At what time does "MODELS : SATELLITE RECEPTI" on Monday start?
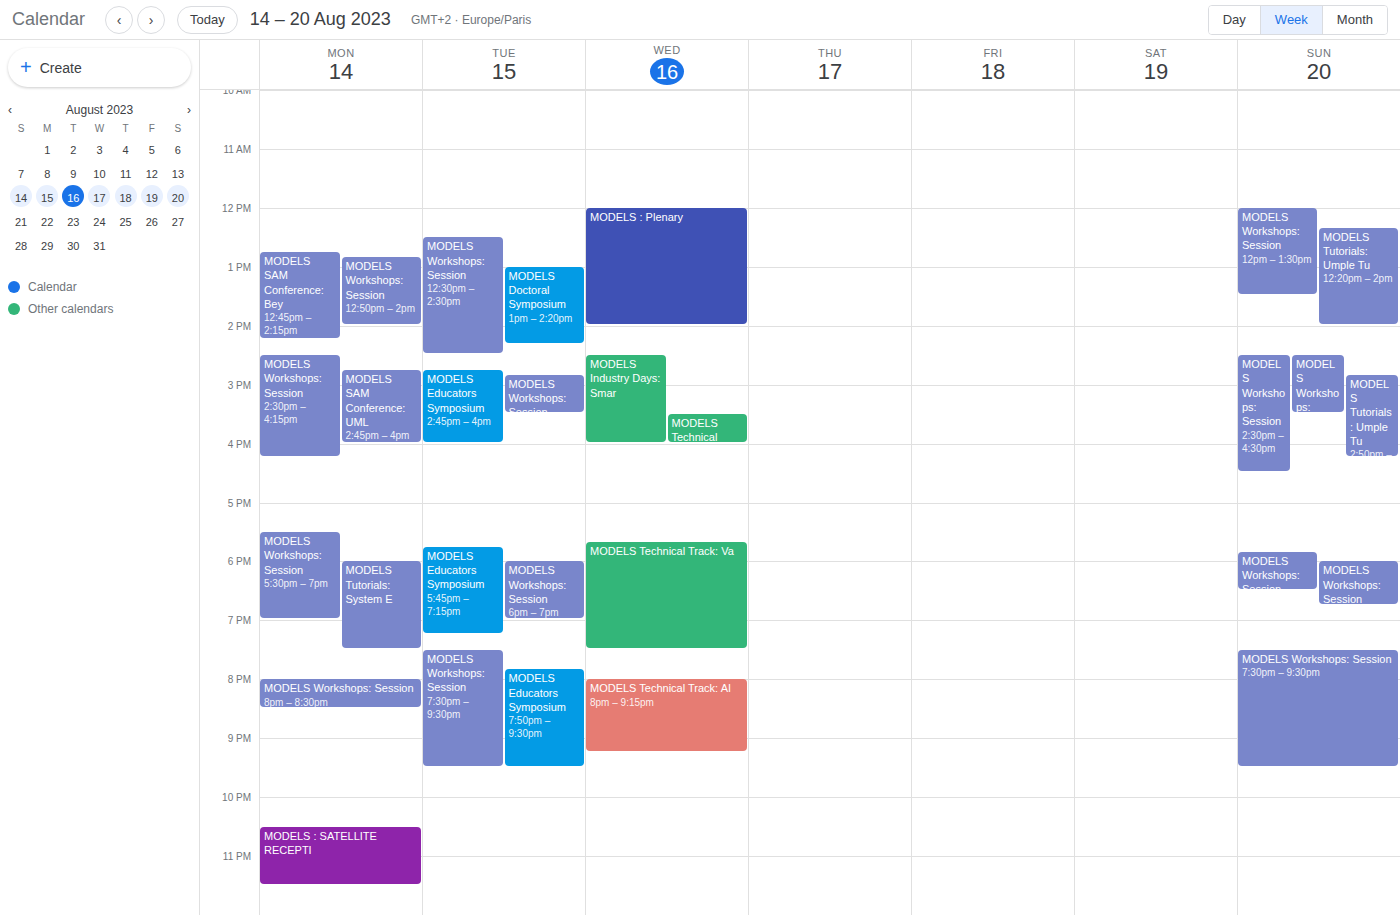
10:30 PM